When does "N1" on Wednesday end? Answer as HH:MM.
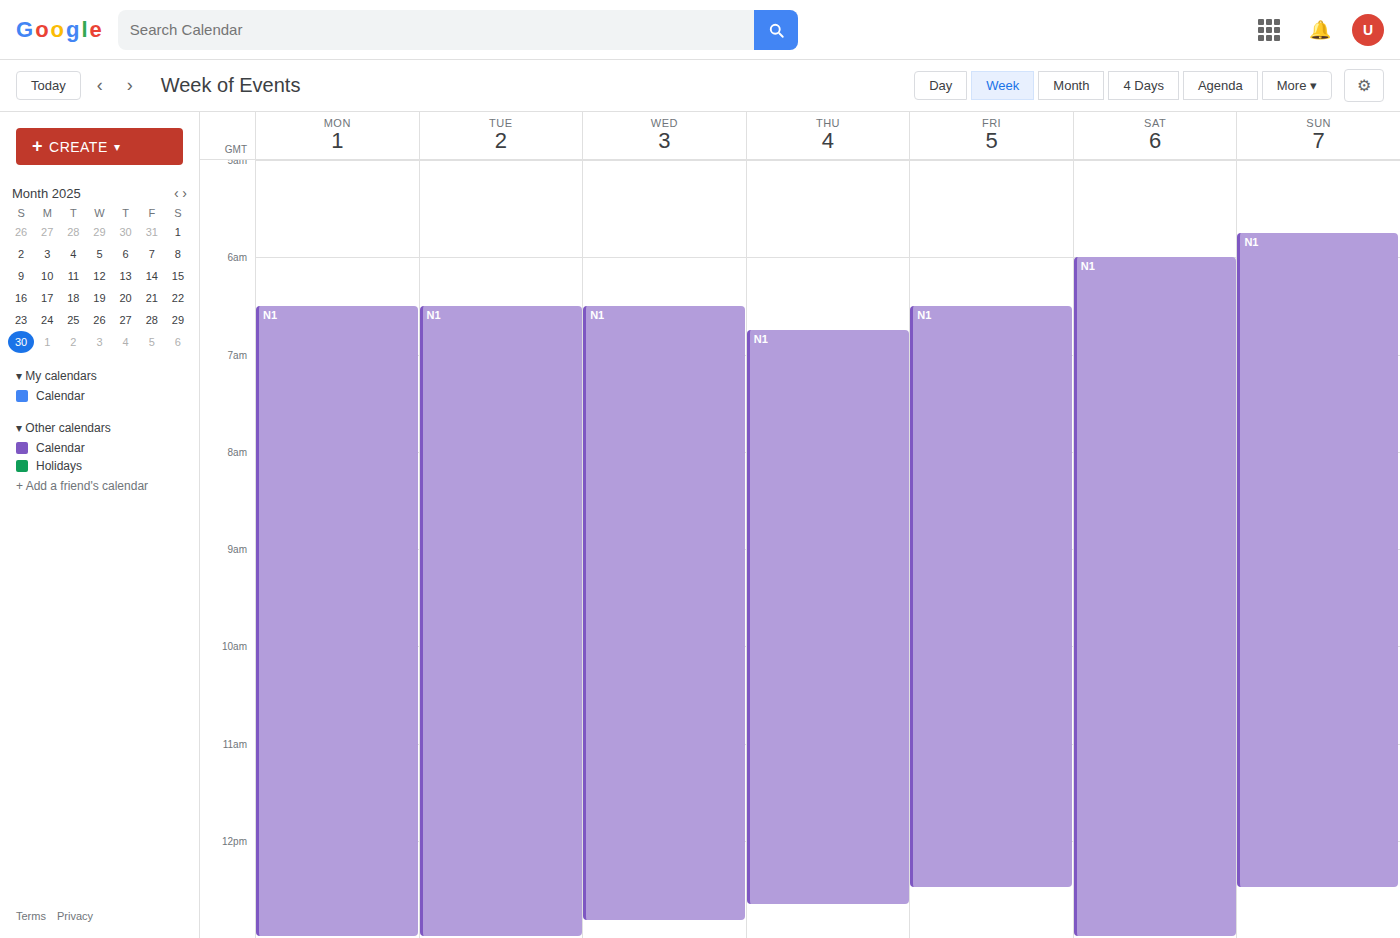
12:50